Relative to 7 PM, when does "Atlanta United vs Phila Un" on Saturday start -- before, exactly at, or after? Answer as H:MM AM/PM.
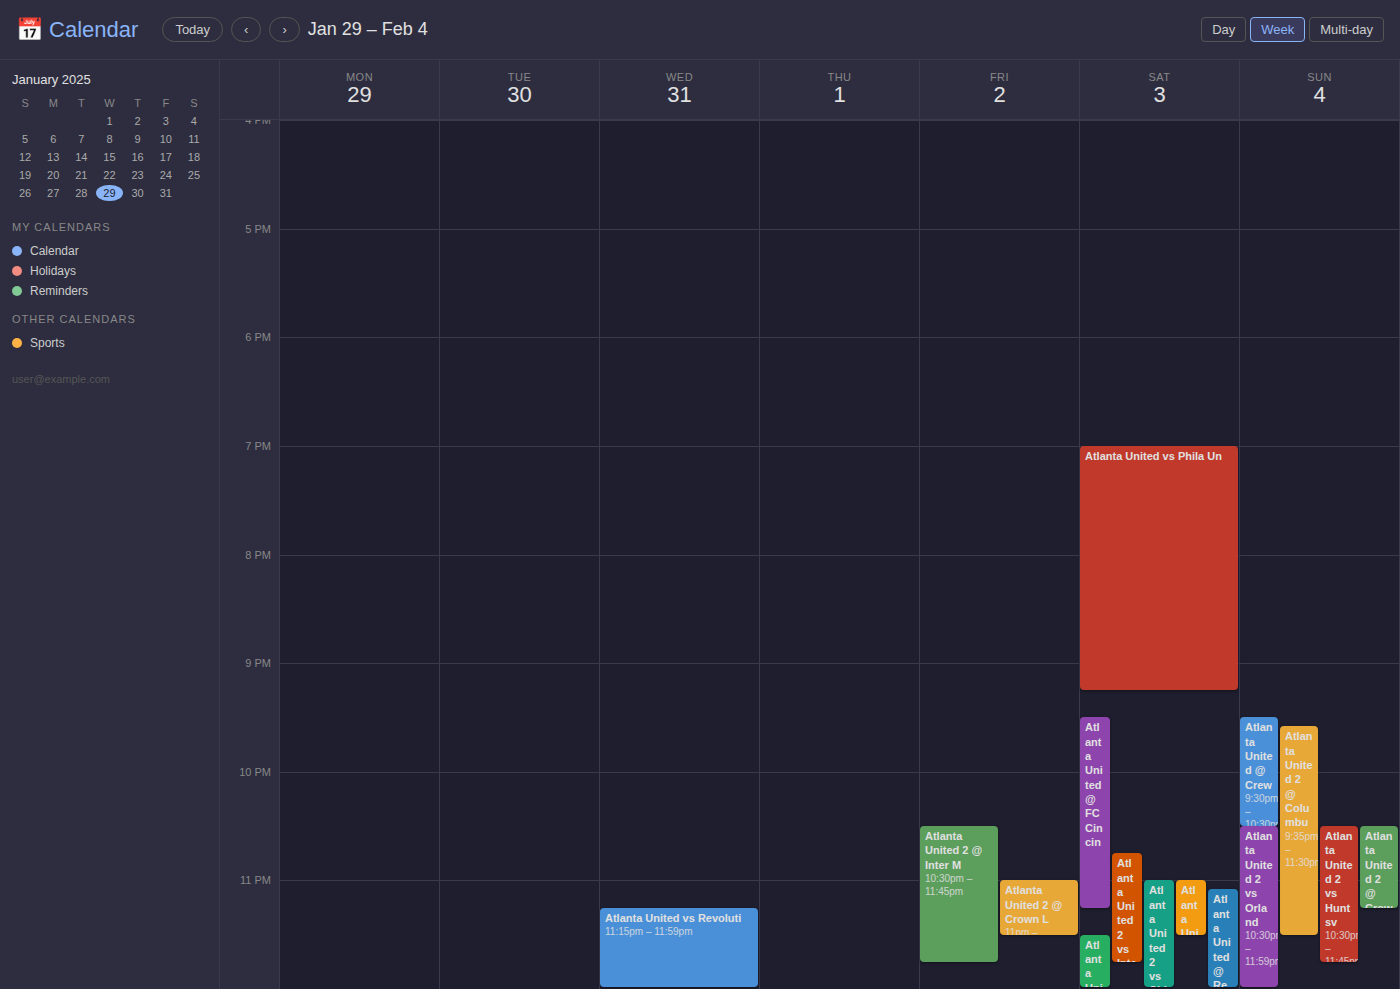
7:00 PM -- exactly at 7 PM, on the 7 PM line.